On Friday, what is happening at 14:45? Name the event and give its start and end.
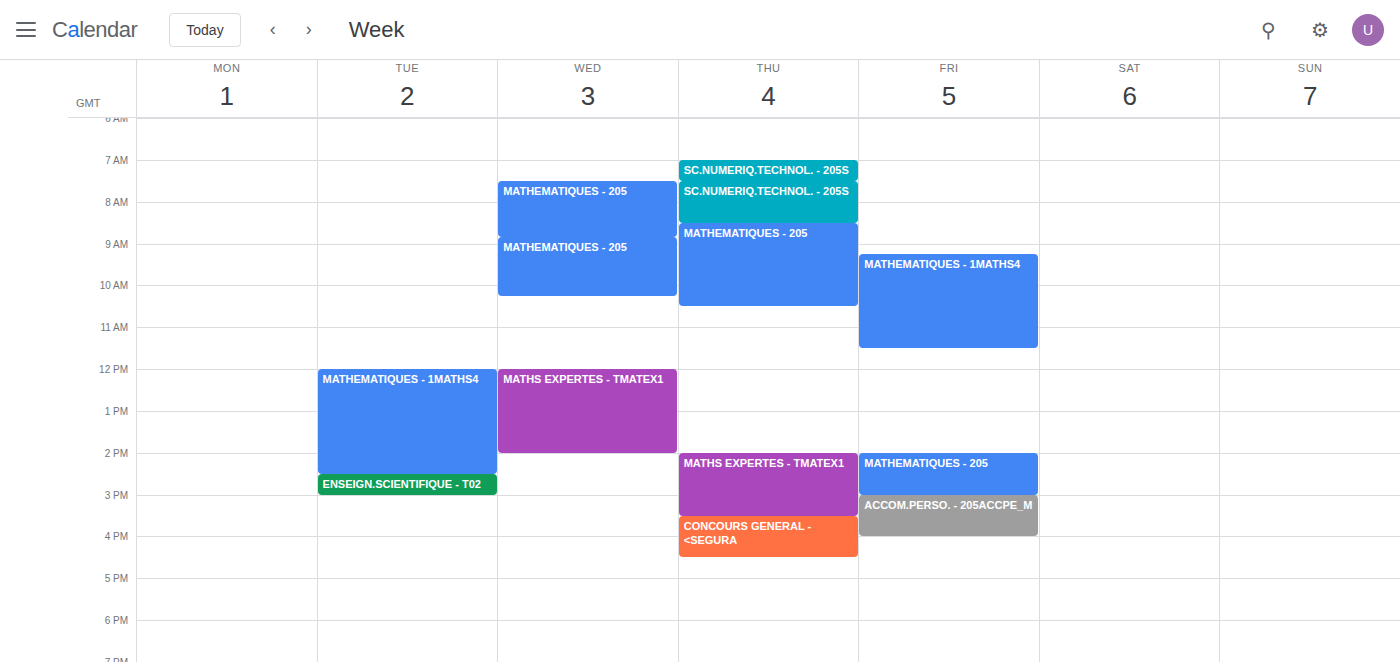
"MATHEMATIQUES - 205", 14:00 to 15:00